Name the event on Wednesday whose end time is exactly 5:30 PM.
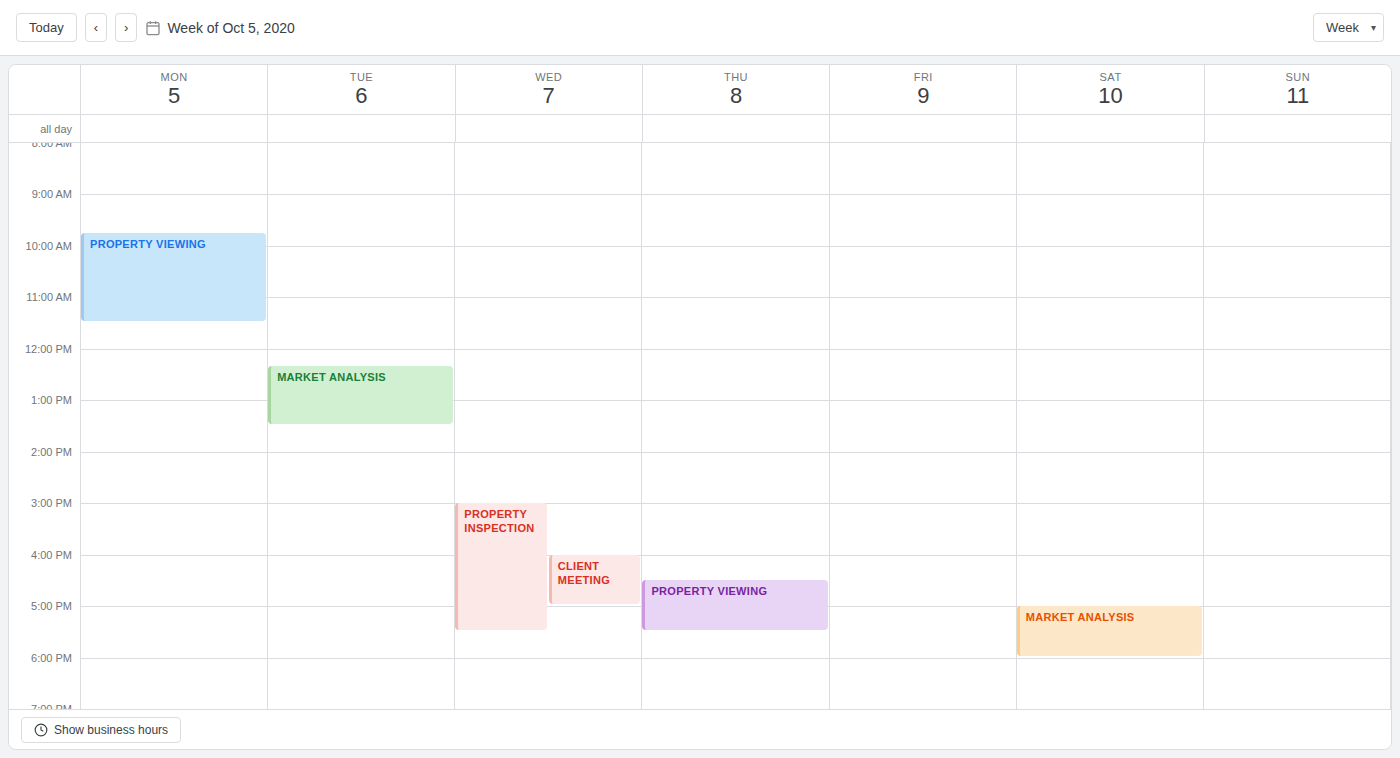
"Property Inspection"